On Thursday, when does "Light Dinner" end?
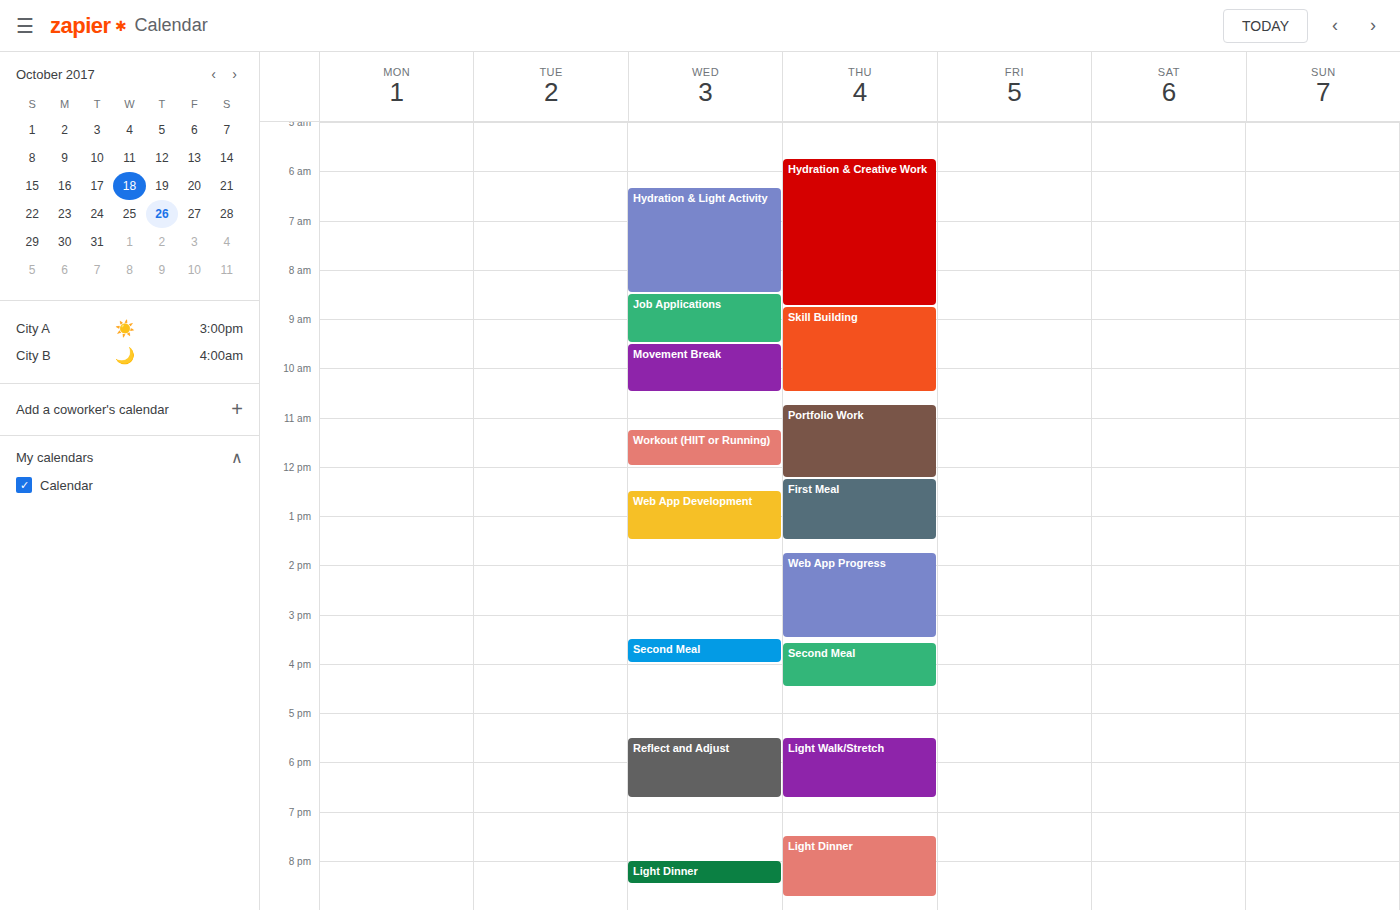
20:45